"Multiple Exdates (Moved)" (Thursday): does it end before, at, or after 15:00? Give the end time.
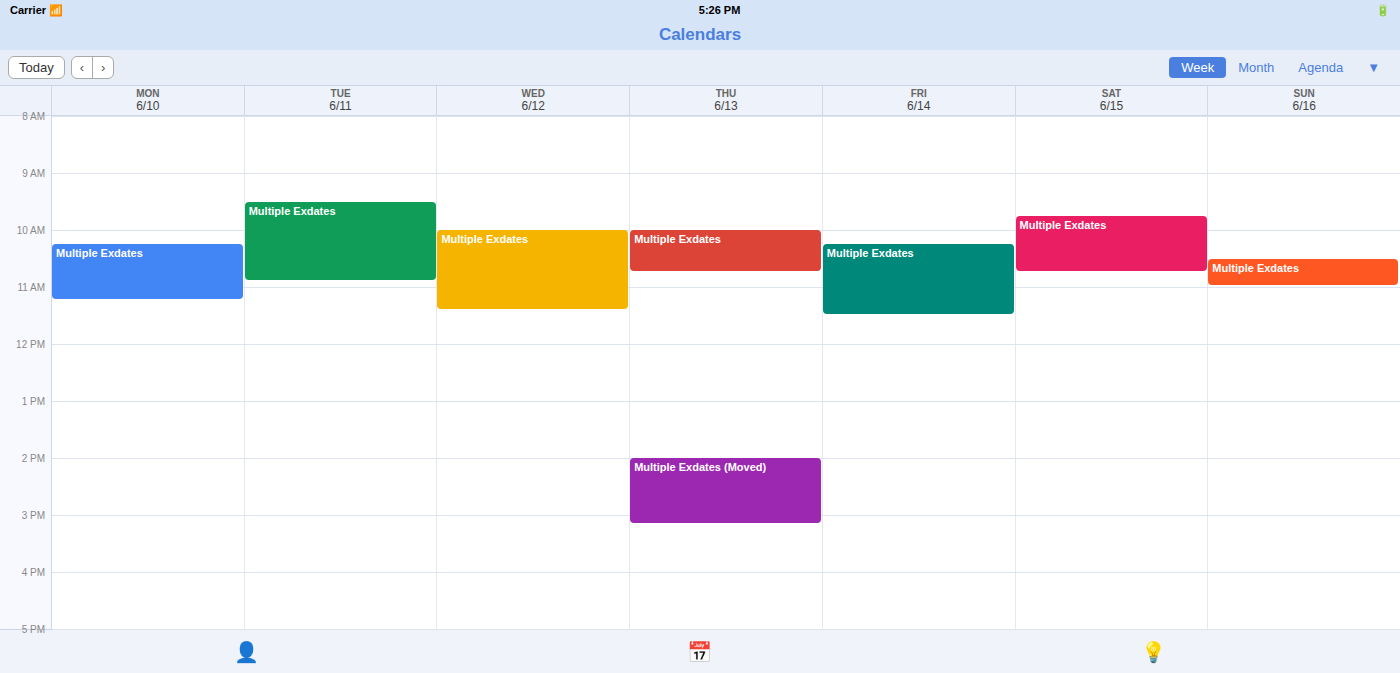
15:10 -- after 15:00, 10 minutes below the 15:00 line.